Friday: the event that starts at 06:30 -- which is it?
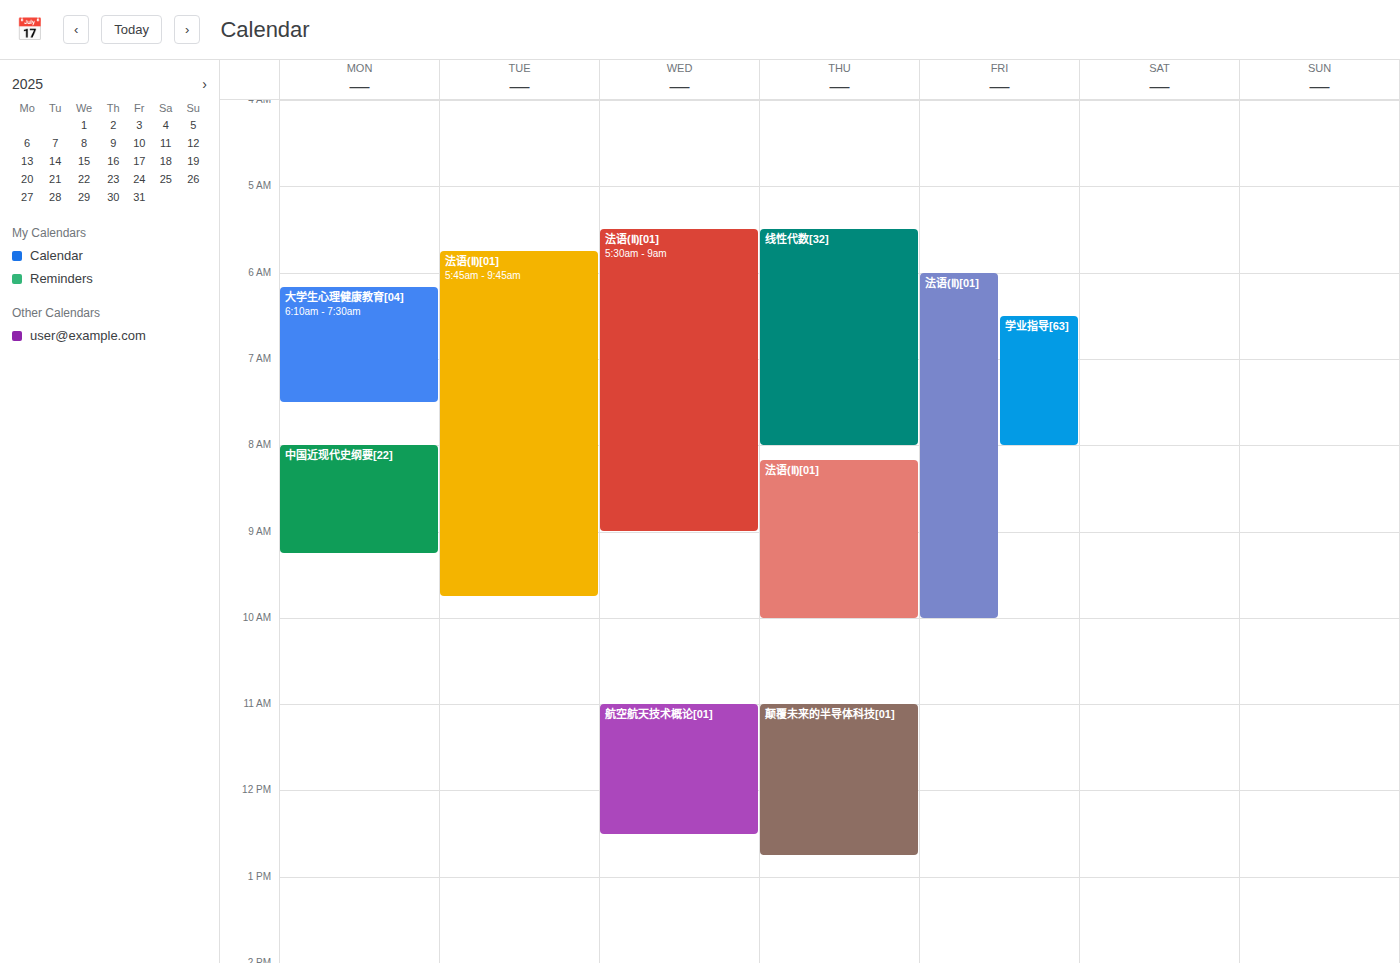
"学业指导[63]"